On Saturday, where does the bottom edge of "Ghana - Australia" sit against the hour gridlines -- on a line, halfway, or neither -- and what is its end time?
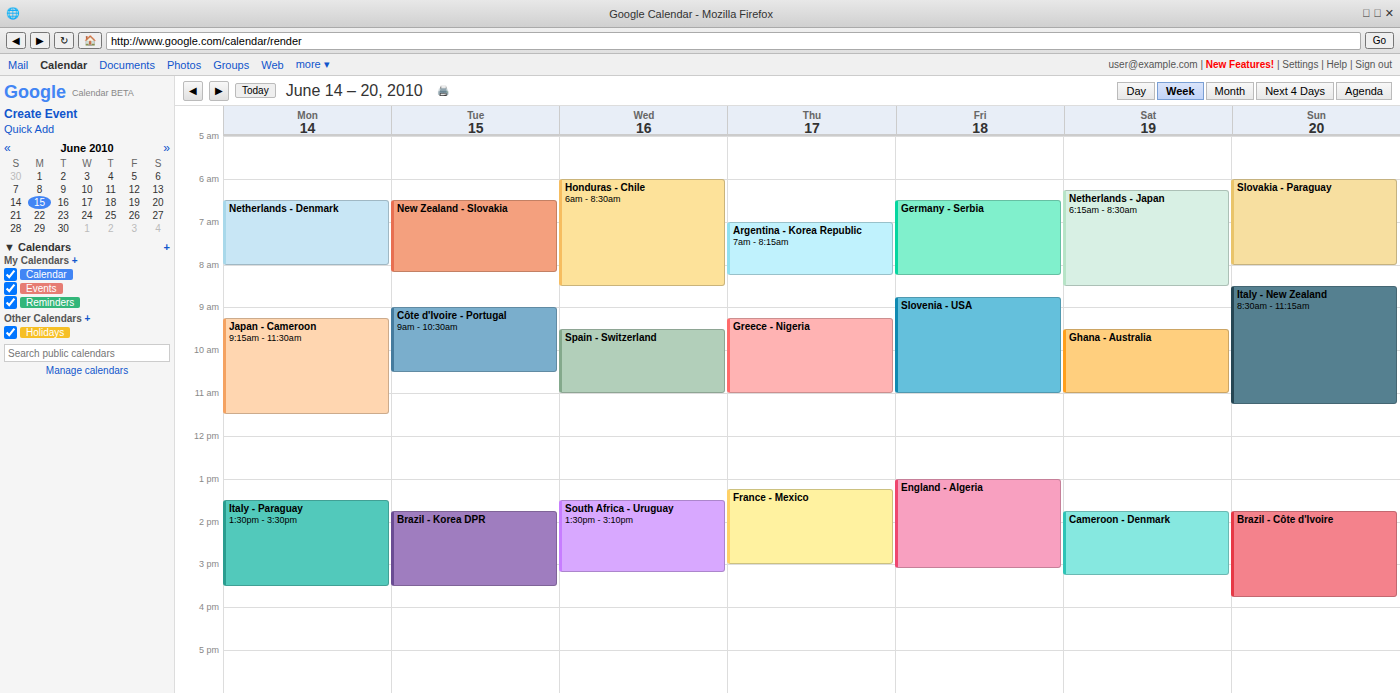
11:00 AM -- exactly on the 11 AM line.